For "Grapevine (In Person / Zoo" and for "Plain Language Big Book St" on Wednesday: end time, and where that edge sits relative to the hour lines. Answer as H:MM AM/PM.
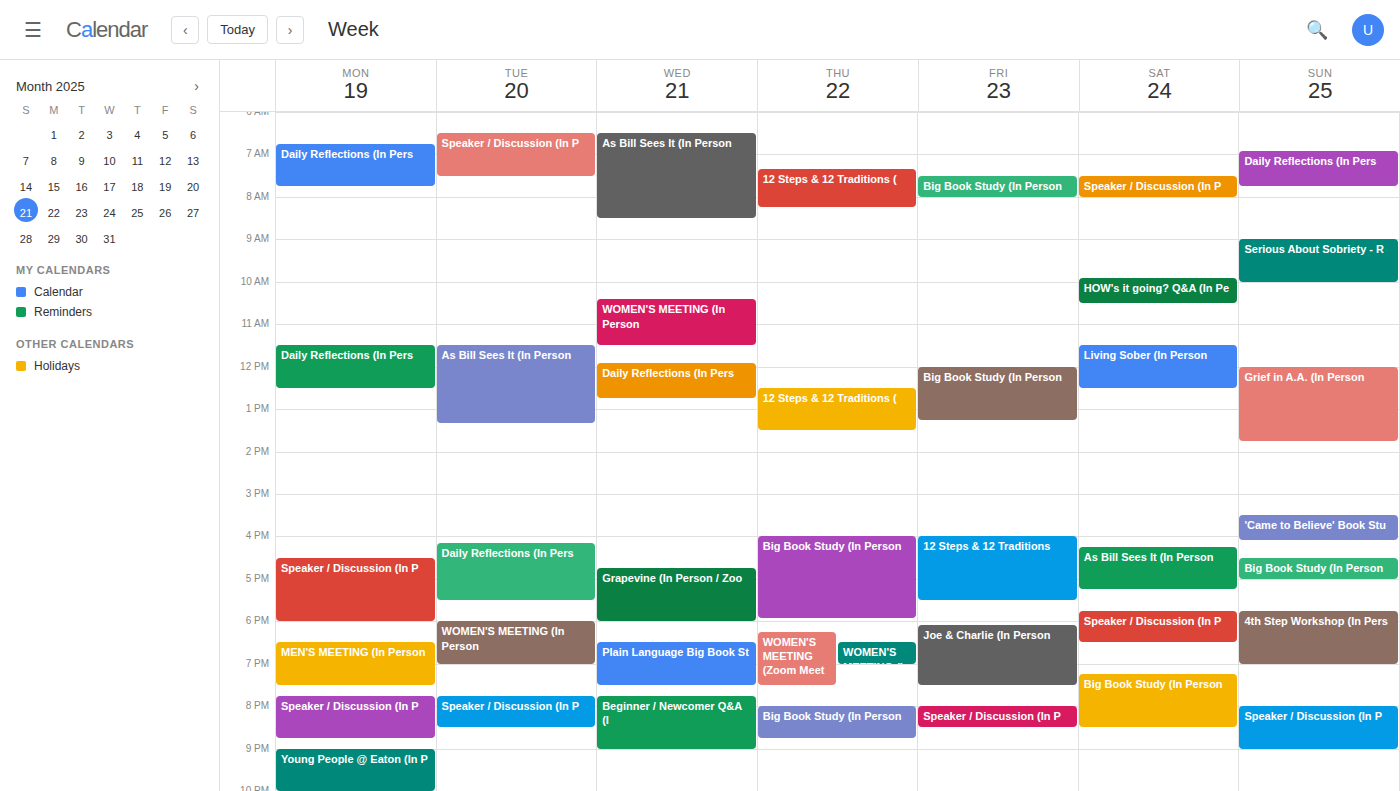
"Grapevine (In Person / Zoo": 6:00 PM, exactly on the 6 PM line. "Plain Language Big Book St": 7:30 PM, halfway between the 7 PM and 8 PM lines.